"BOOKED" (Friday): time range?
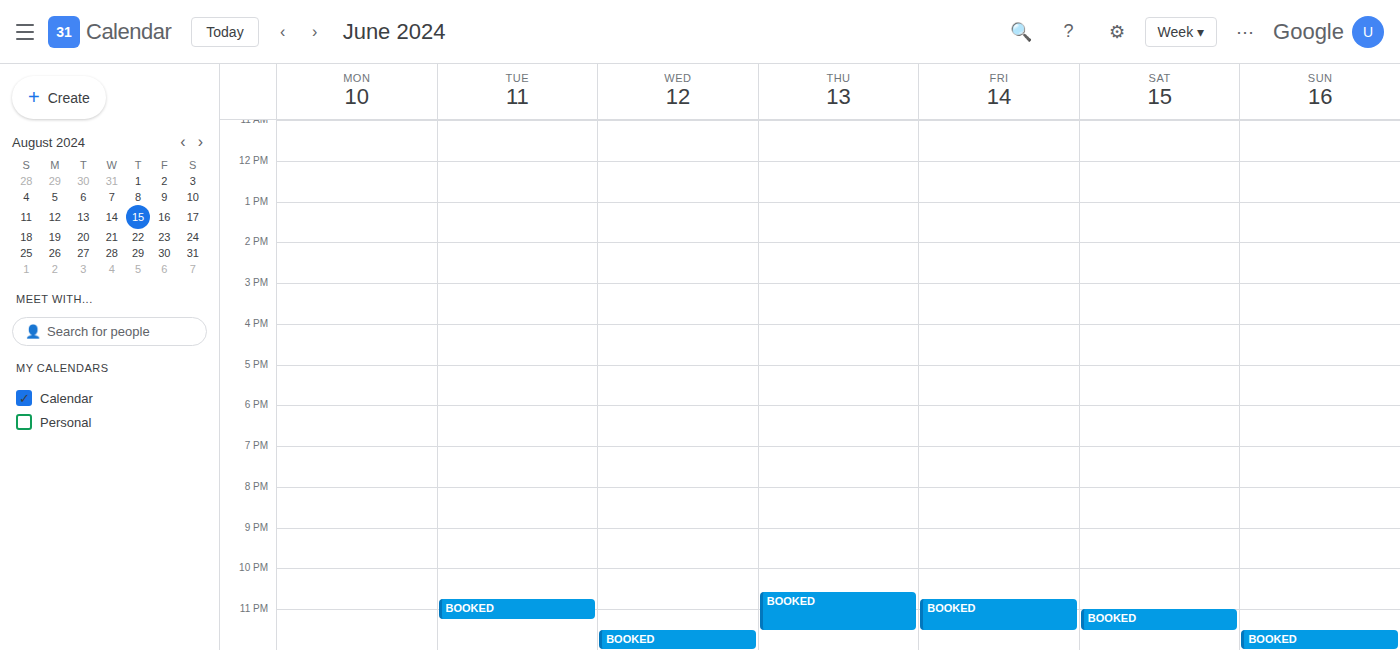
10:45 PM to 11:30 PM